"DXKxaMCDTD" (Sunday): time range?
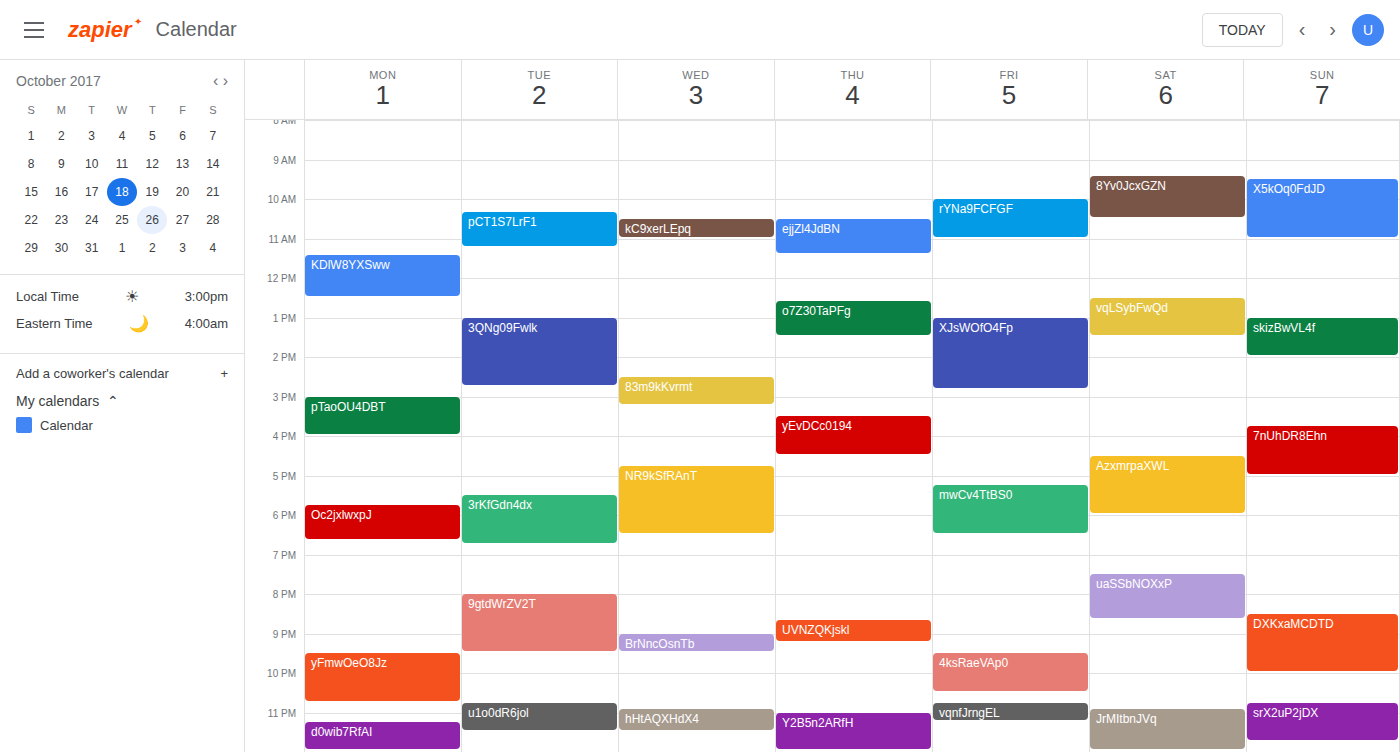
8:30 PM to 10:00 PM